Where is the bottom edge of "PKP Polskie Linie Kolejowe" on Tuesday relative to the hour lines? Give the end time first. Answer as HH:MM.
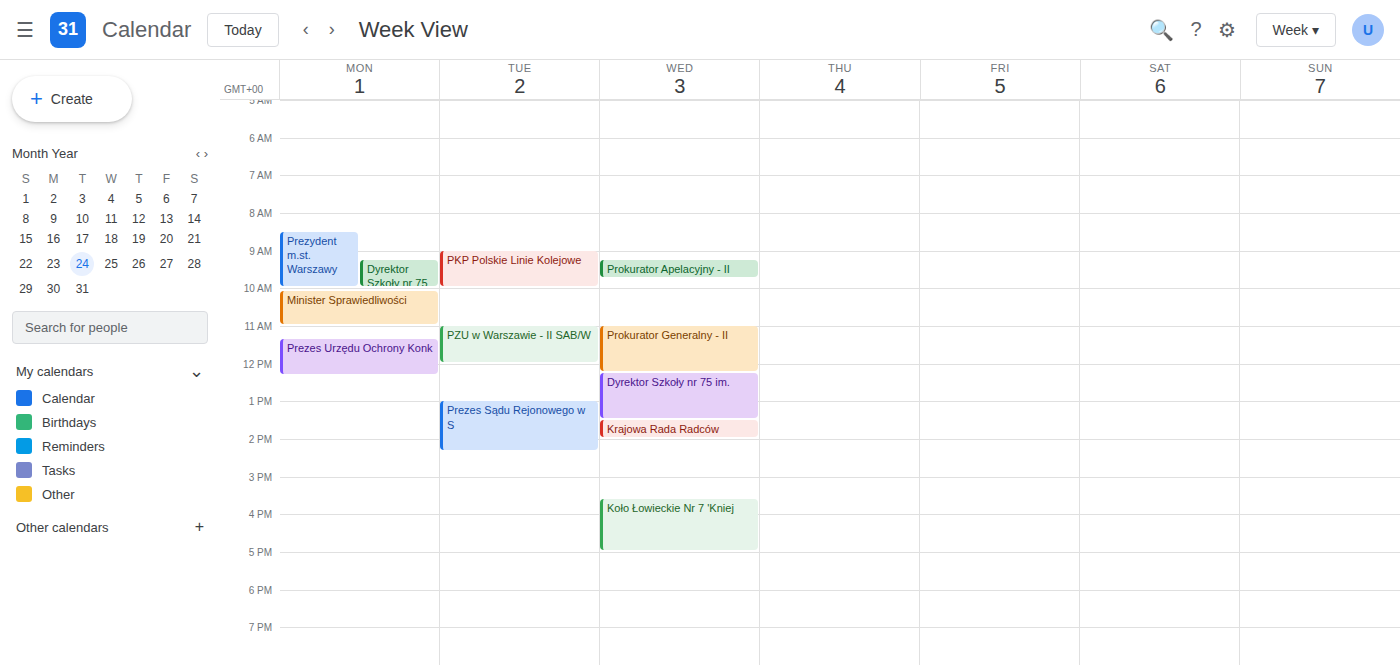
10:00 -- exactly on the 10:00 line.